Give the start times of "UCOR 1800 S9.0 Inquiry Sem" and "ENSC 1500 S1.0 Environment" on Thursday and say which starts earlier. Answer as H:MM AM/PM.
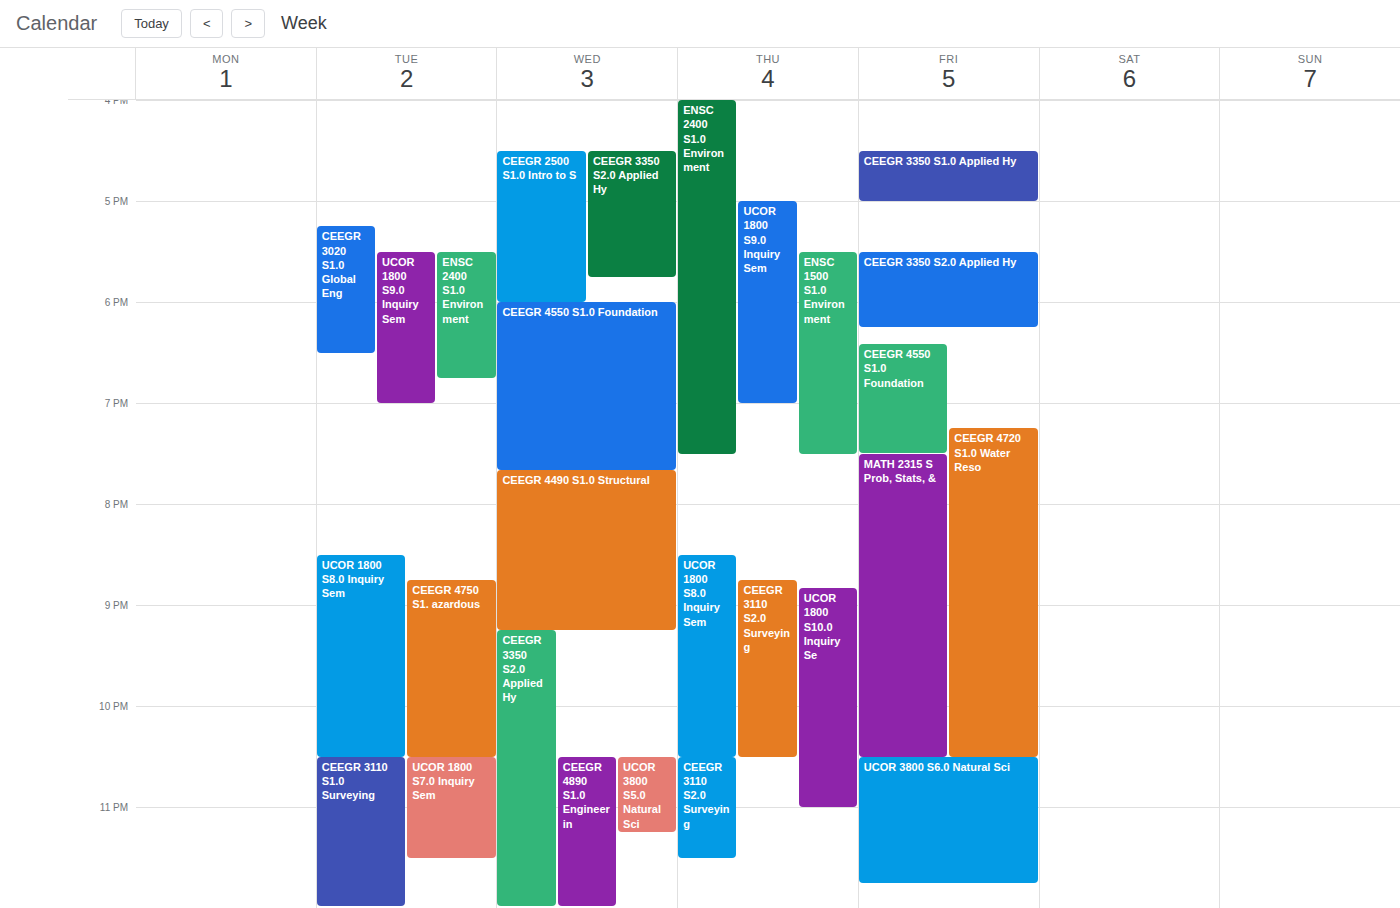
"UCOR 1800 S9.0 Inquiry Sem" 5:00 PM; "ENSC 1500 S1.0 Environment" 5:30 PM.